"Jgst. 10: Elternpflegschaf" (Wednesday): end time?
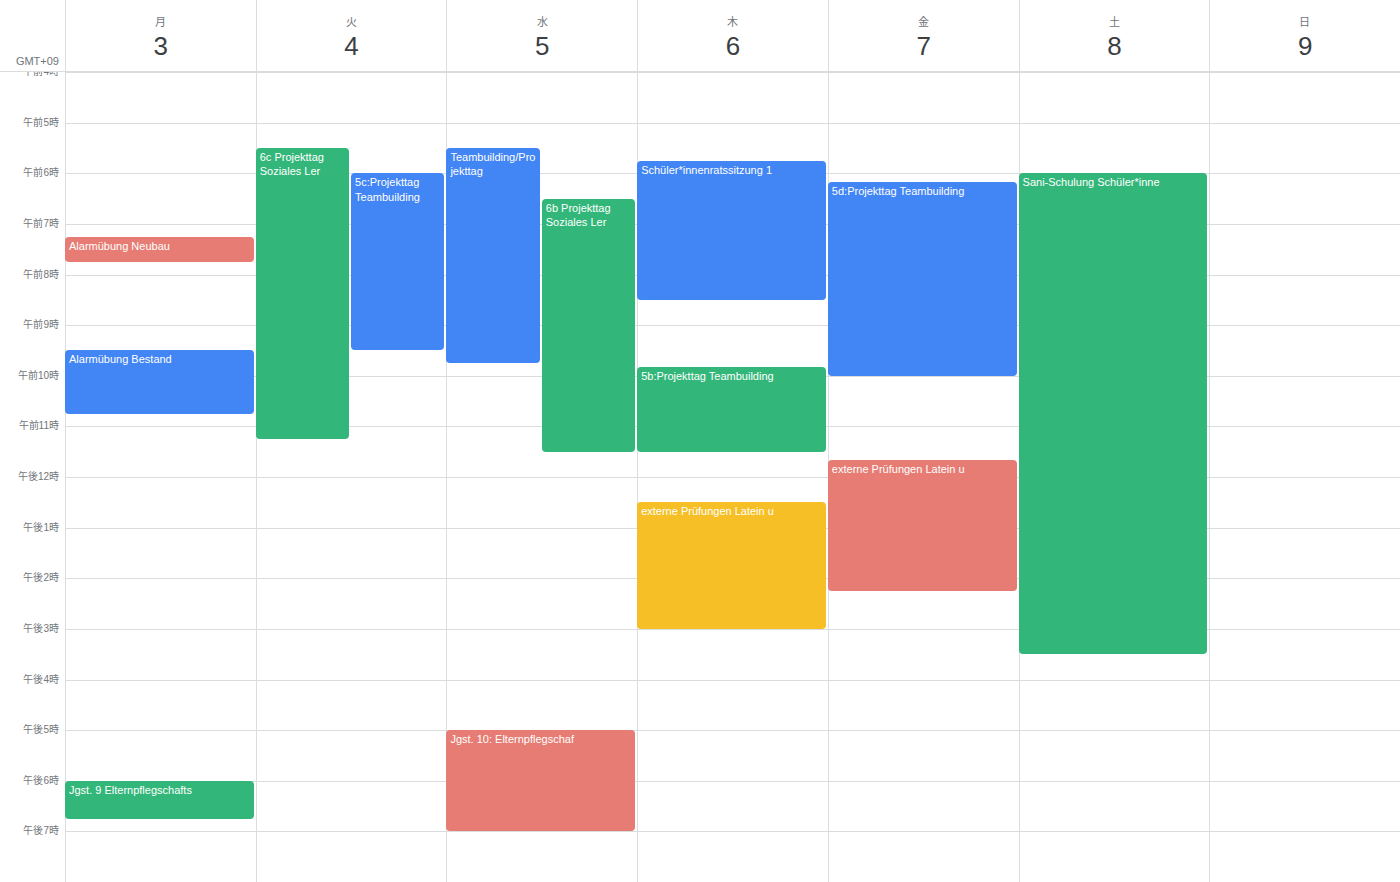
19:00